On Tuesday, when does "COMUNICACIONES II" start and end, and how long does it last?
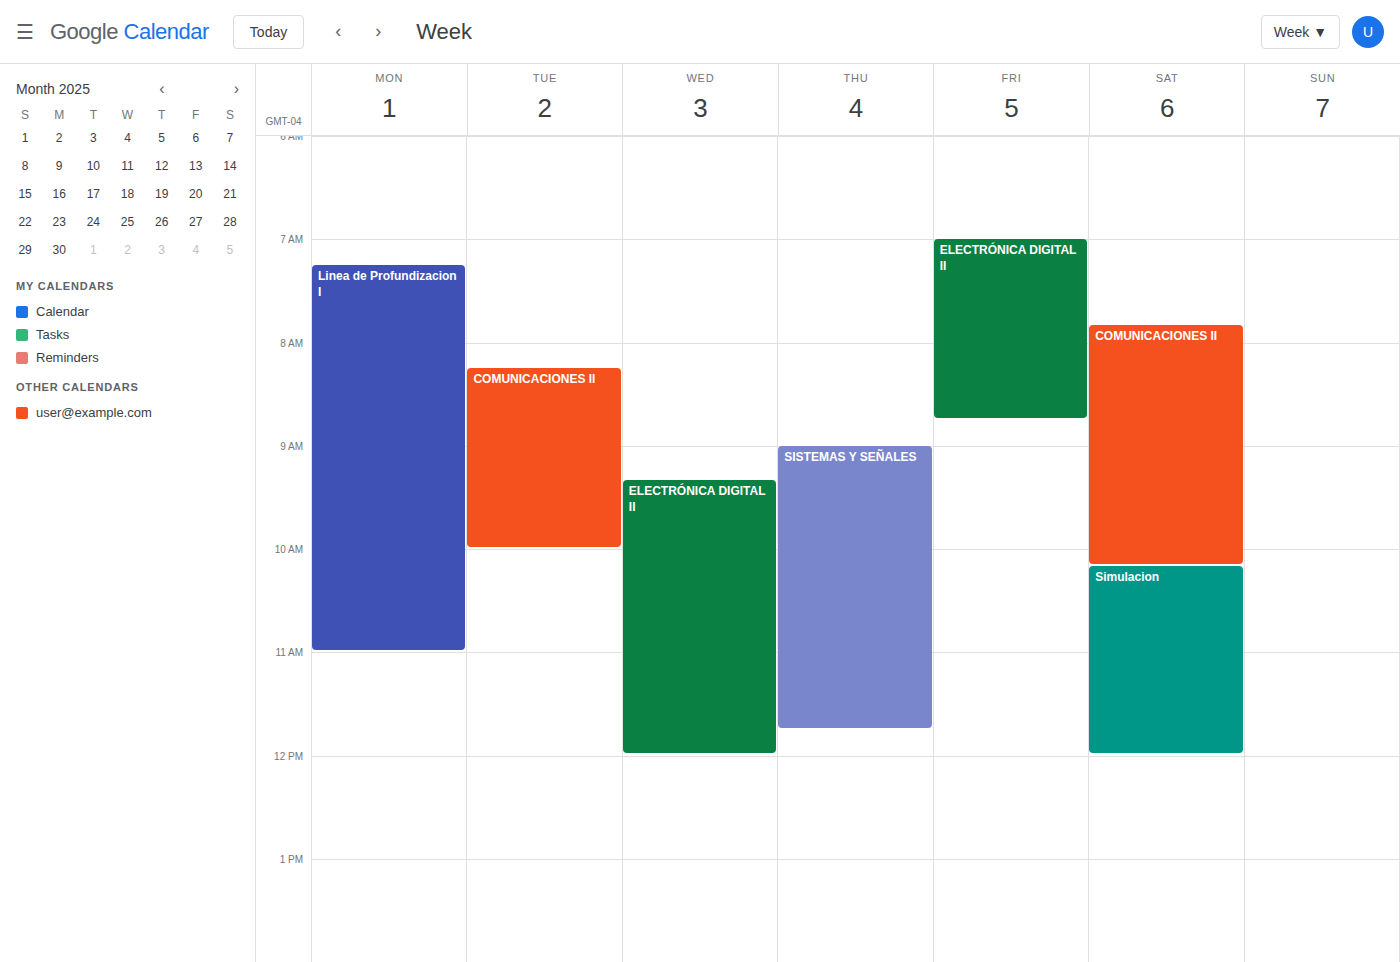
08:15 to 10:00, 1 hour 45 minutes